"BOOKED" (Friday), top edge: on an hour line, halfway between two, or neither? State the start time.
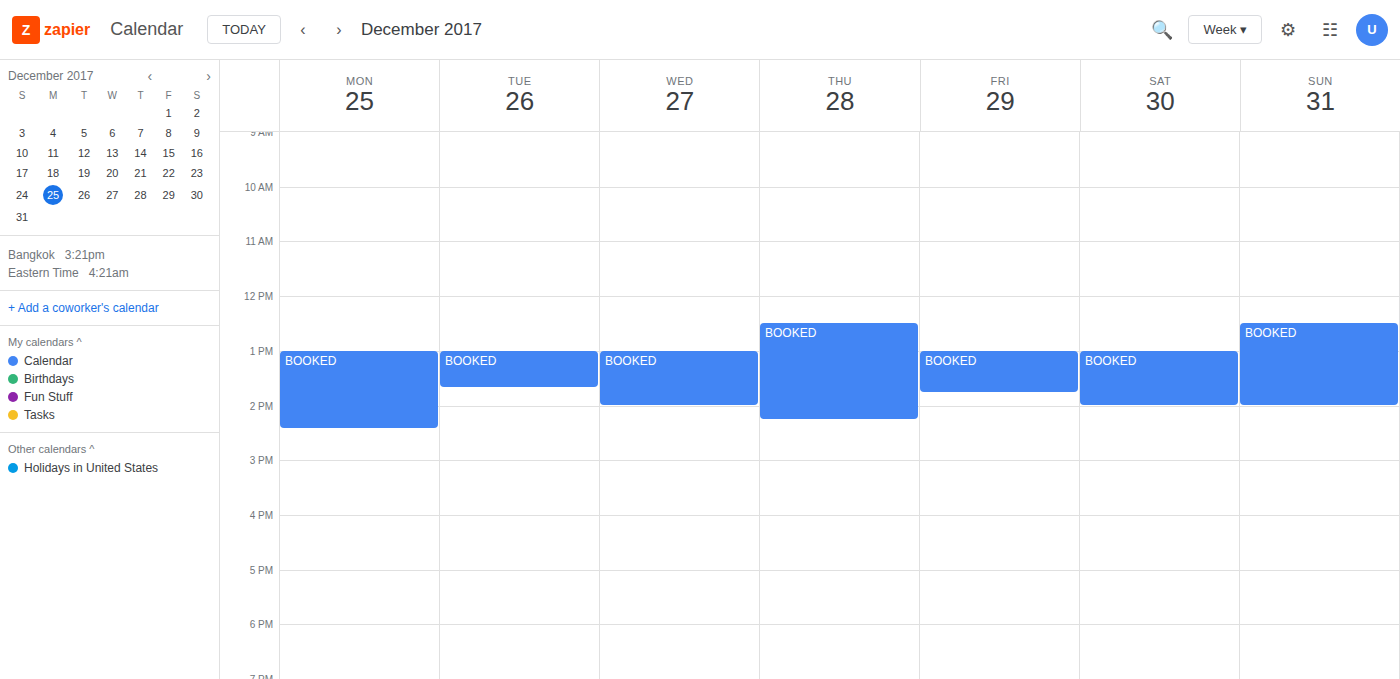
1:00 PM -- exactly on the 1 PM line.